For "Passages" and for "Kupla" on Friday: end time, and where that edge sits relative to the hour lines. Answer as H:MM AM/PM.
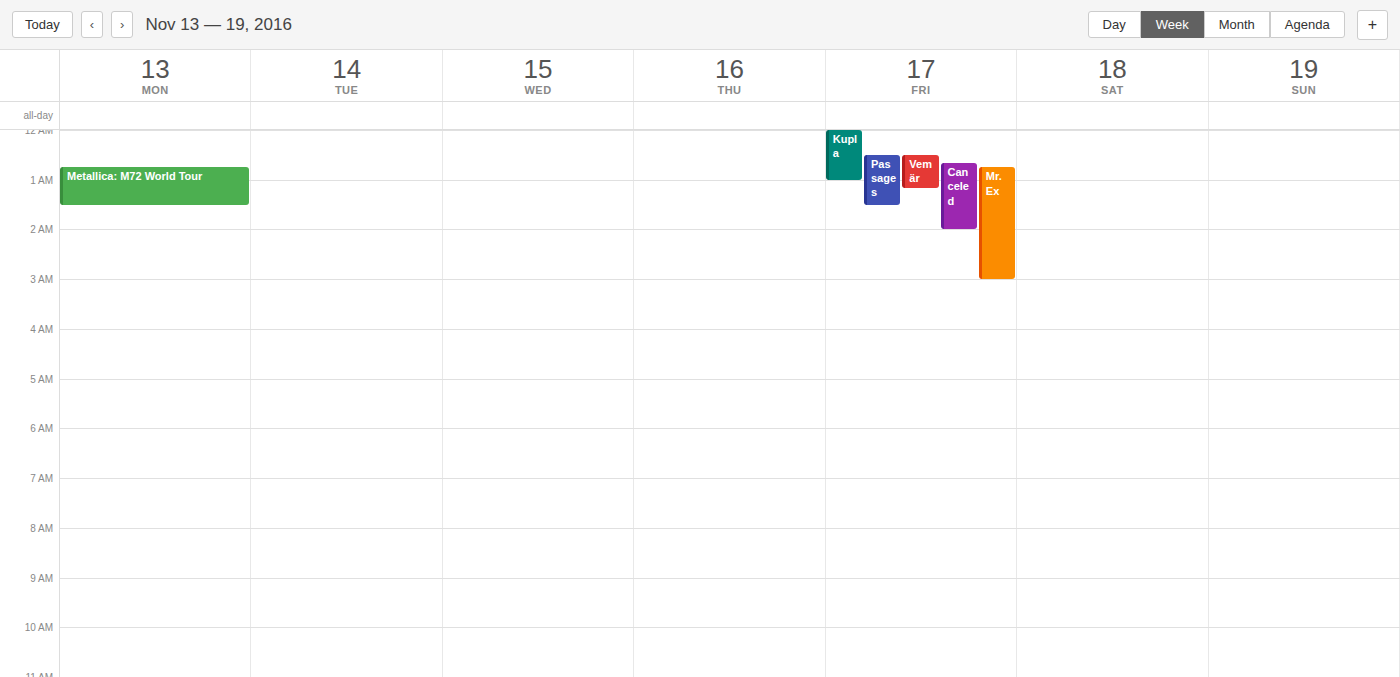
"Passages": 1:30 AM, halfway between the 1 AM and 2 AM lines. "Kupla": 1:00 AM, exactly on the 1 AM line.